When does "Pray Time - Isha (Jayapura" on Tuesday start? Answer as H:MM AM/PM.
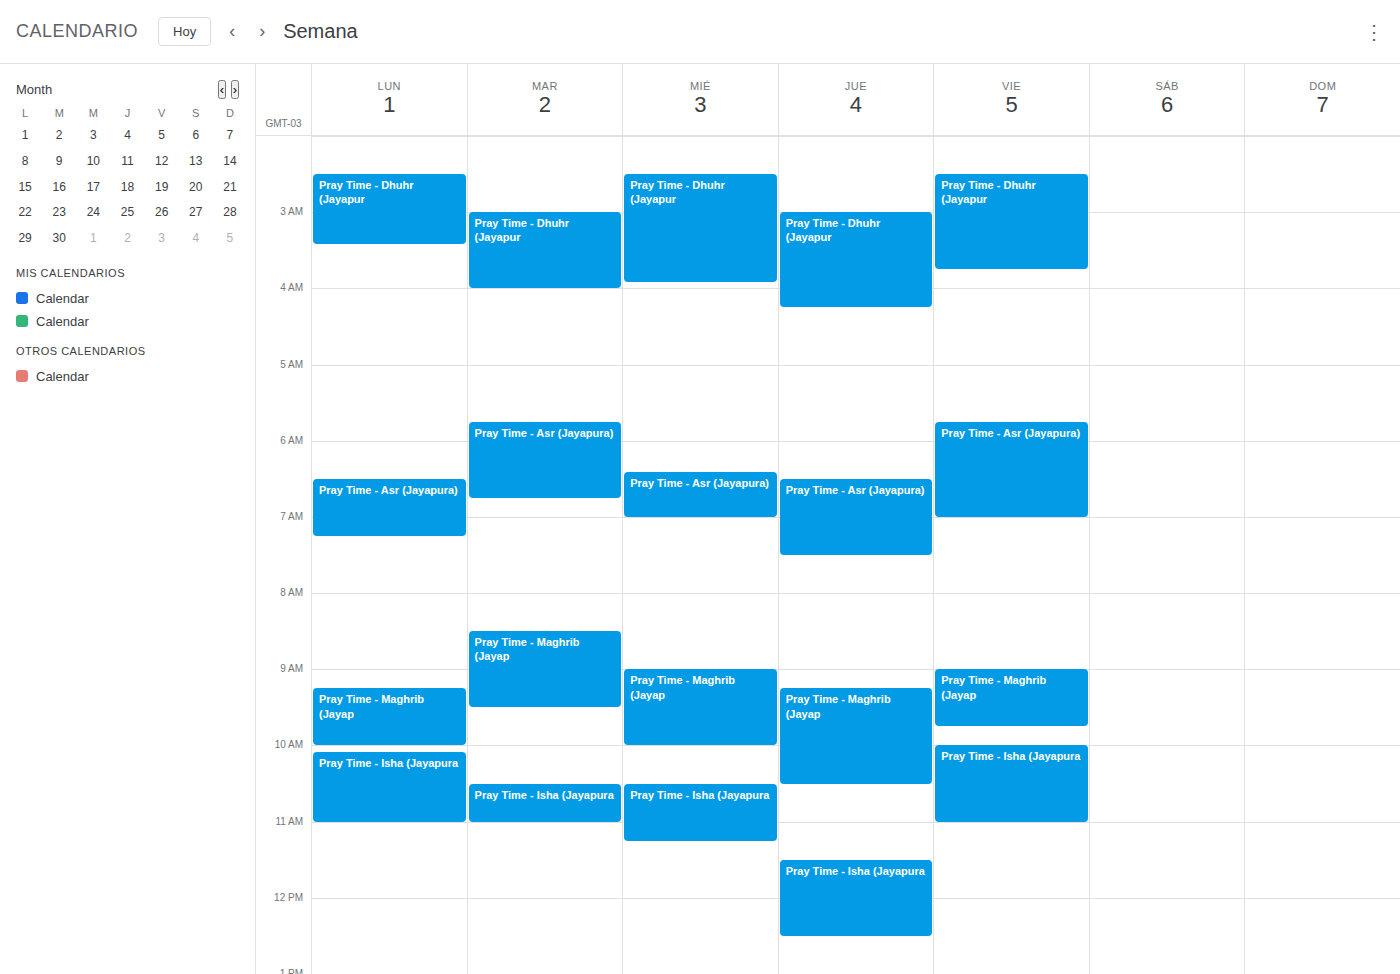
10:30 AM